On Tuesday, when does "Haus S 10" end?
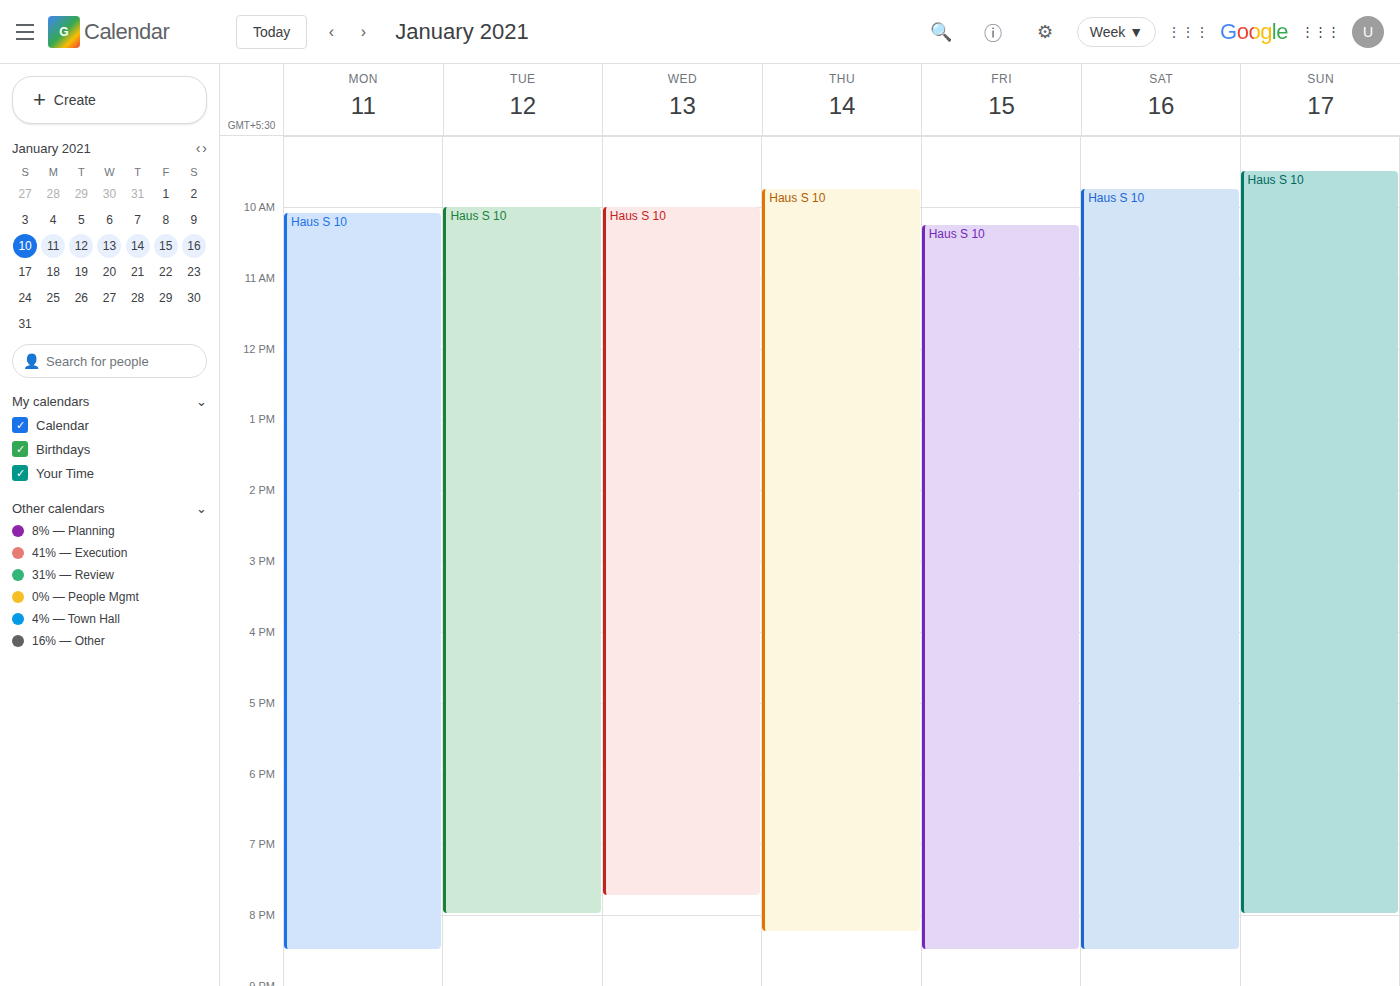
8:00 PM